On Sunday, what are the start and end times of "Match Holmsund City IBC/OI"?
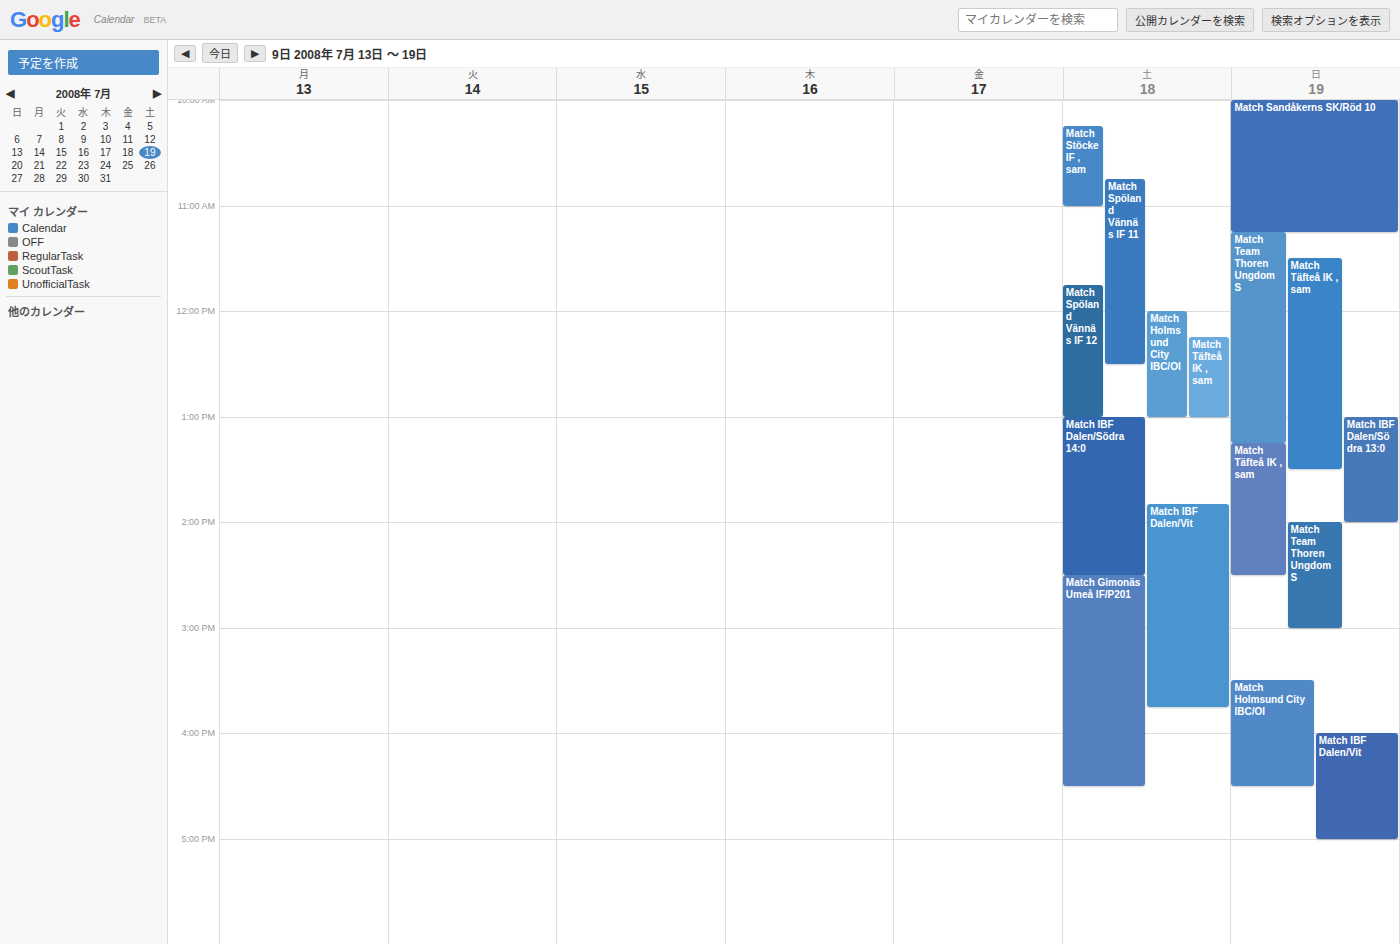
3:30 PM to 4:30 PM